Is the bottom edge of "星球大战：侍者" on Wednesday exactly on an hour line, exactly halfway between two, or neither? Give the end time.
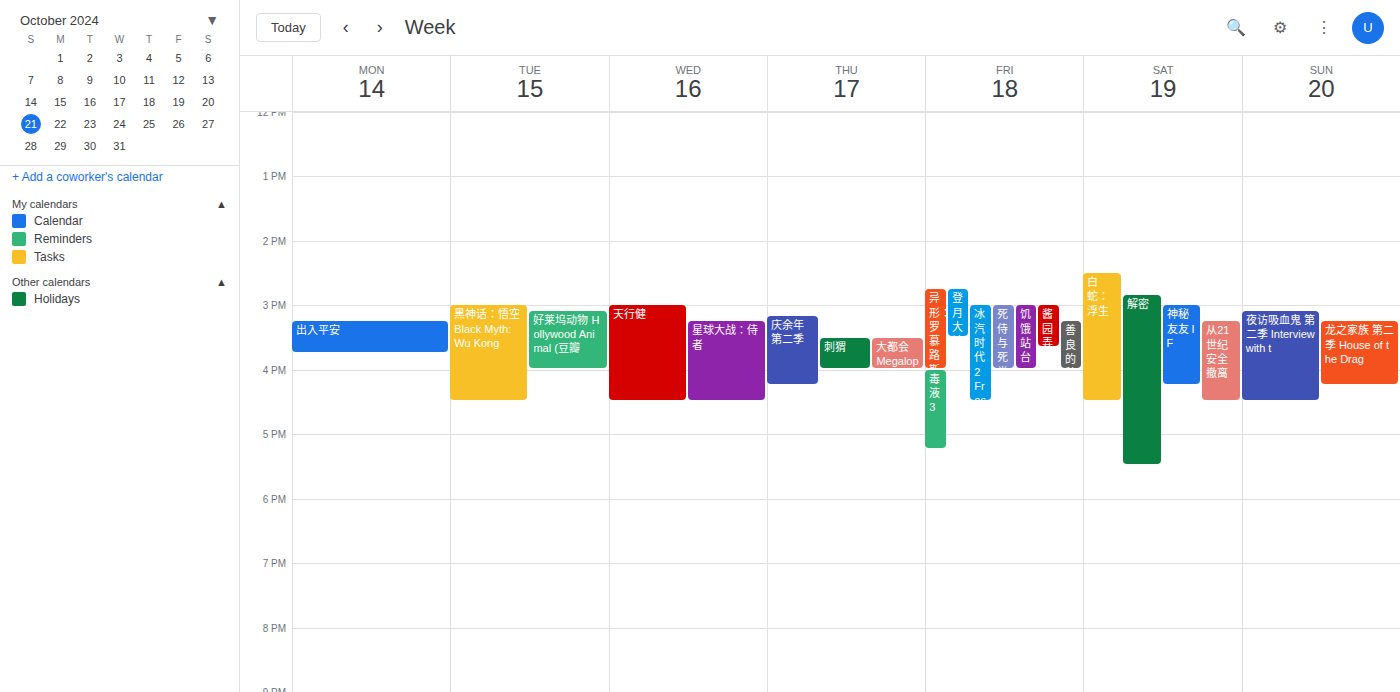
4:30 PM -- halfway between the 4 PM and 5 PM lines.